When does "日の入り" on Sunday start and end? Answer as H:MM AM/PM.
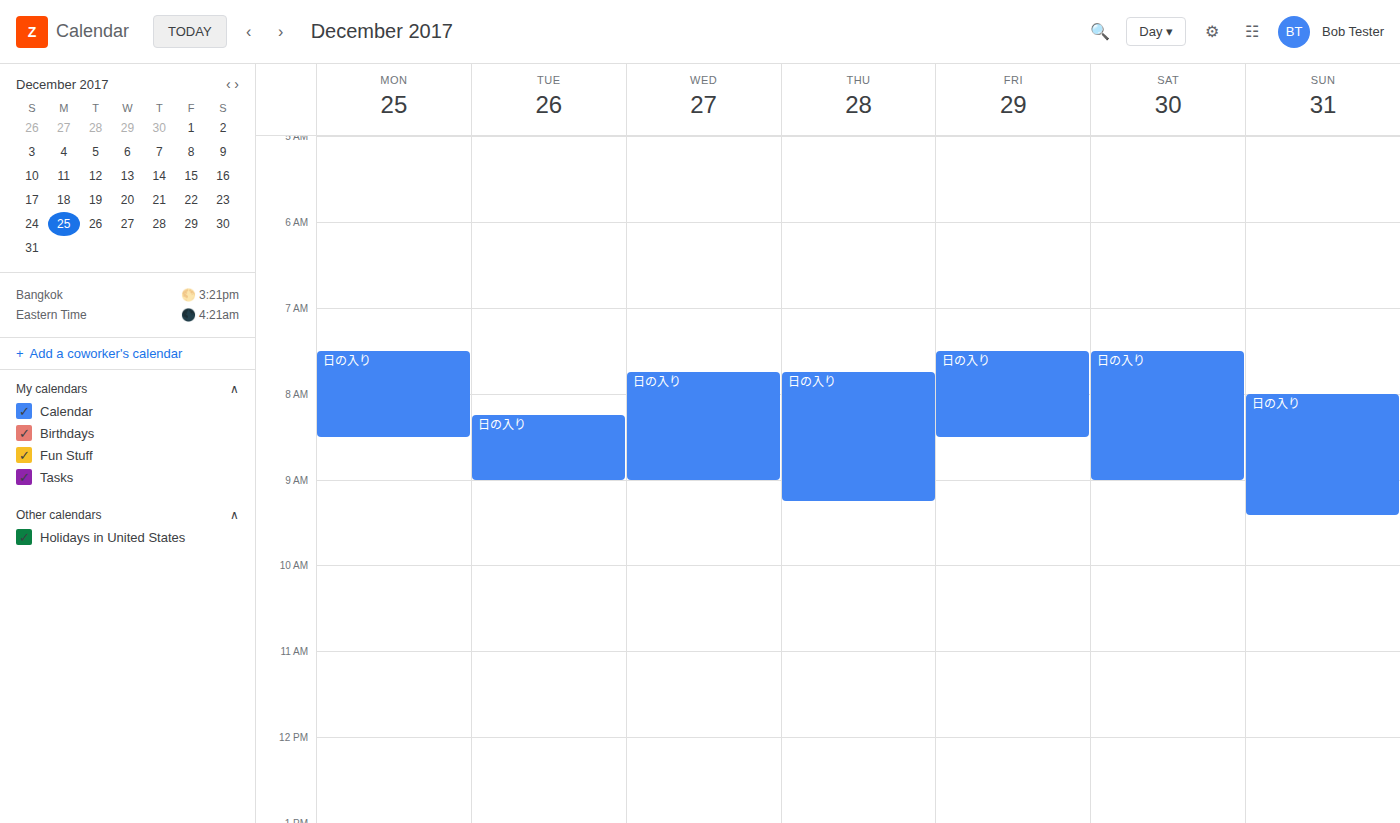
8:00 AM to 9:25 AM